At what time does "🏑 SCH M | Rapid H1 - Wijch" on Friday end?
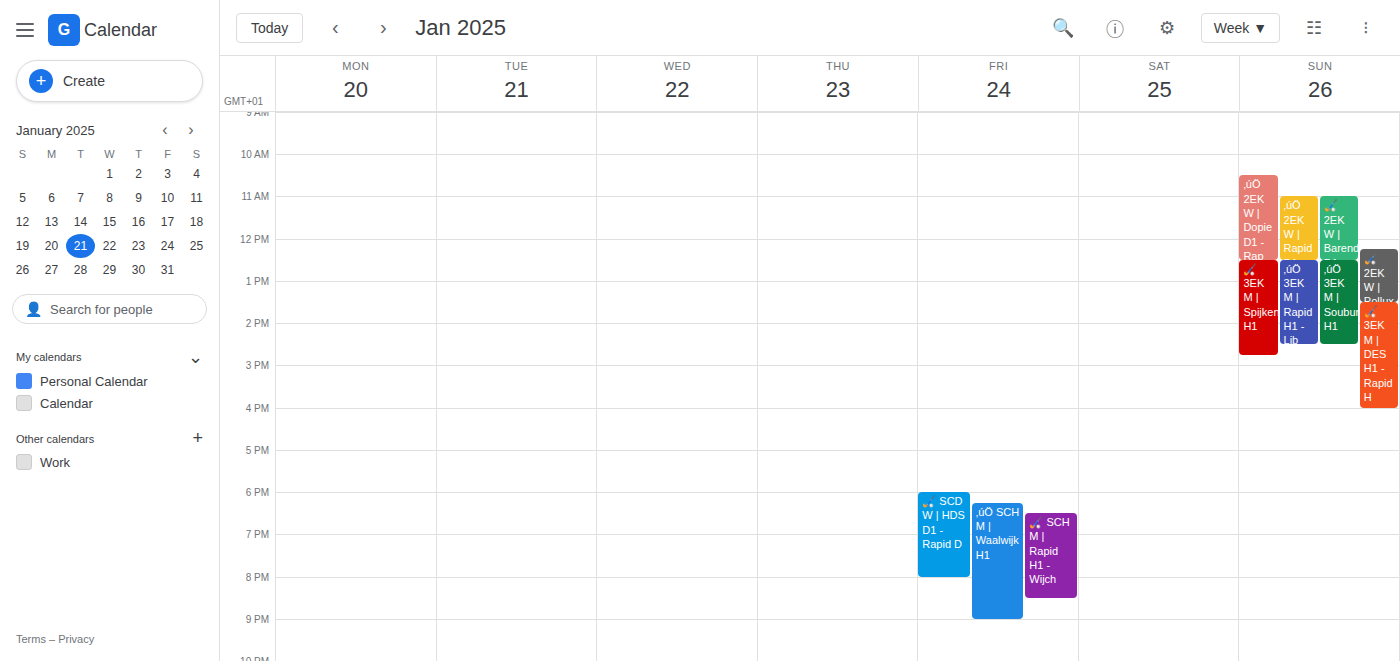
8:30 PM